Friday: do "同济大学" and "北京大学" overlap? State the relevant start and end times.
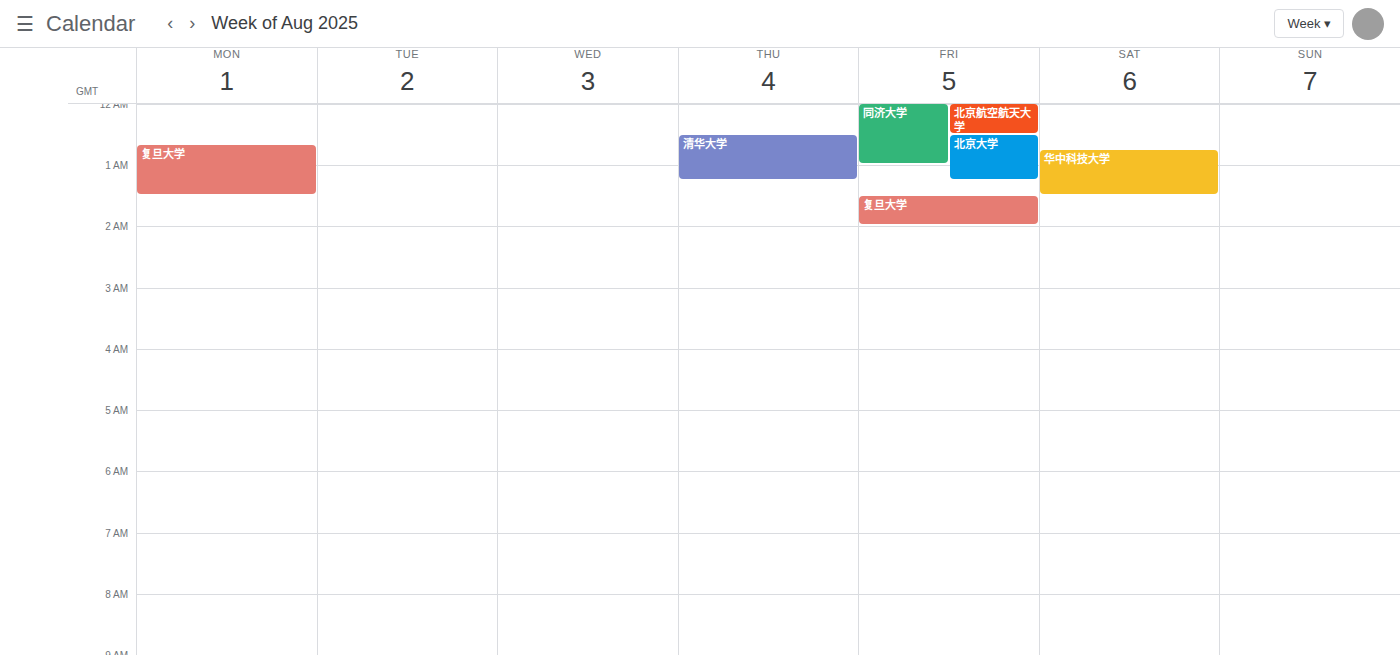
"北京大学" starts at 00:30, before "同济大学" ends at 01:00 -- they overlap.